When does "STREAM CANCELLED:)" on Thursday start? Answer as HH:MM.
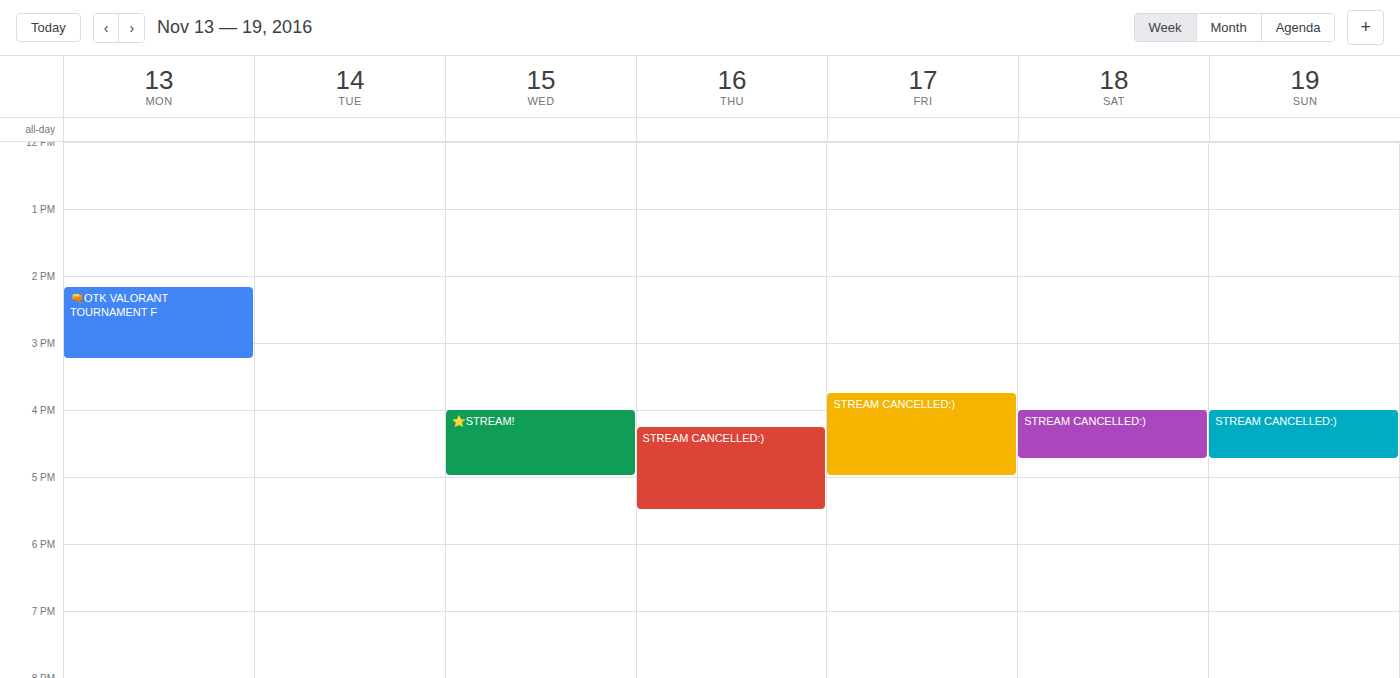
16:15